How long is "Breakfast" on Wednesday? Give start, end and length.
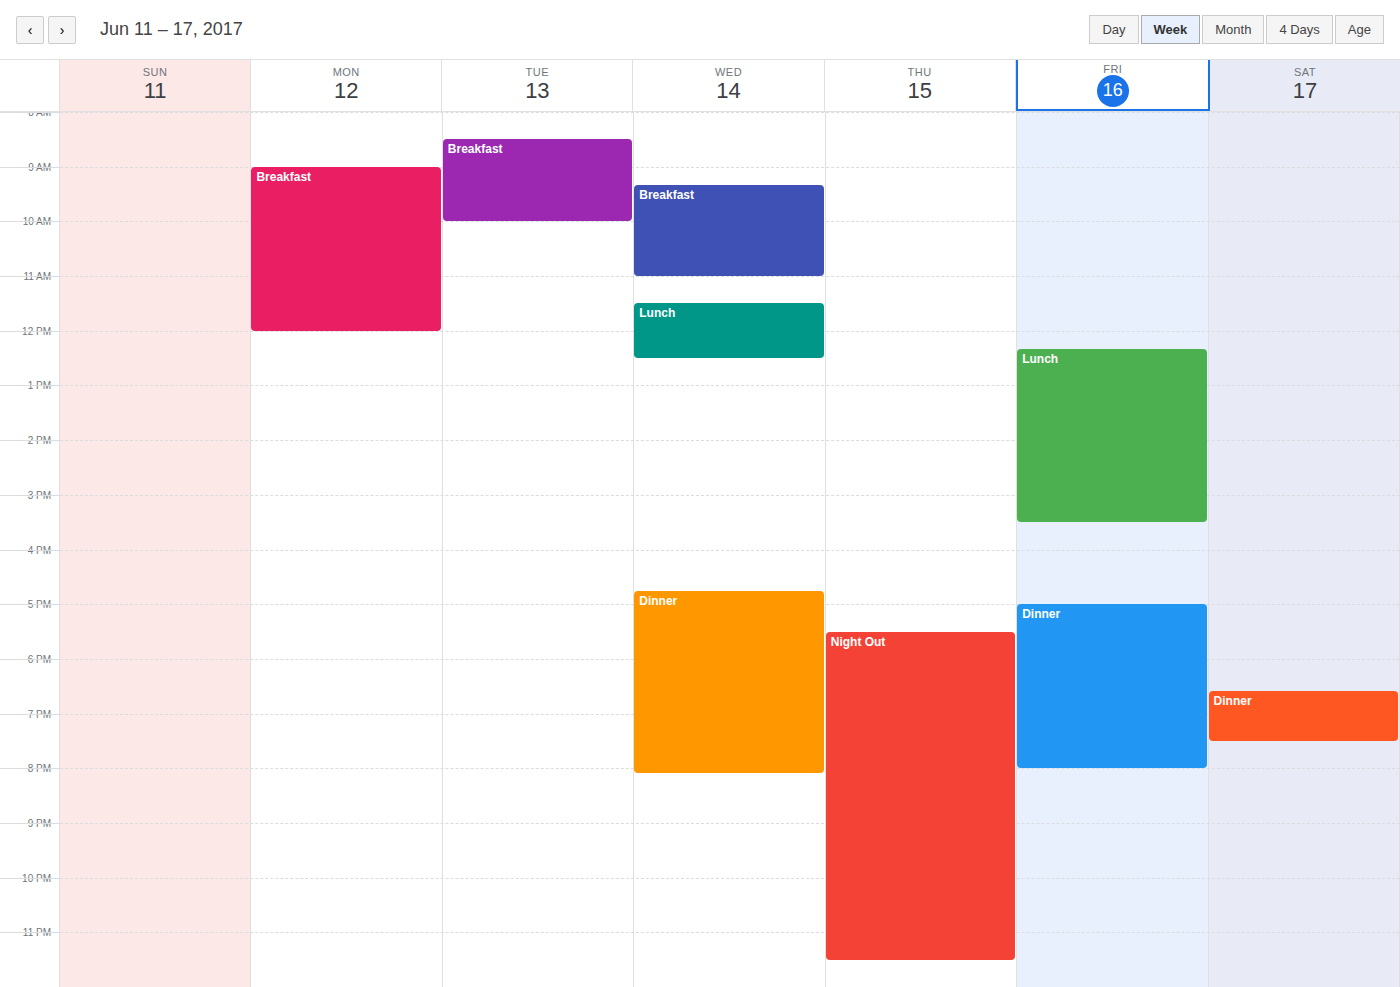
9:20 AM to 11:00 AM, 1 hour 40 minutes